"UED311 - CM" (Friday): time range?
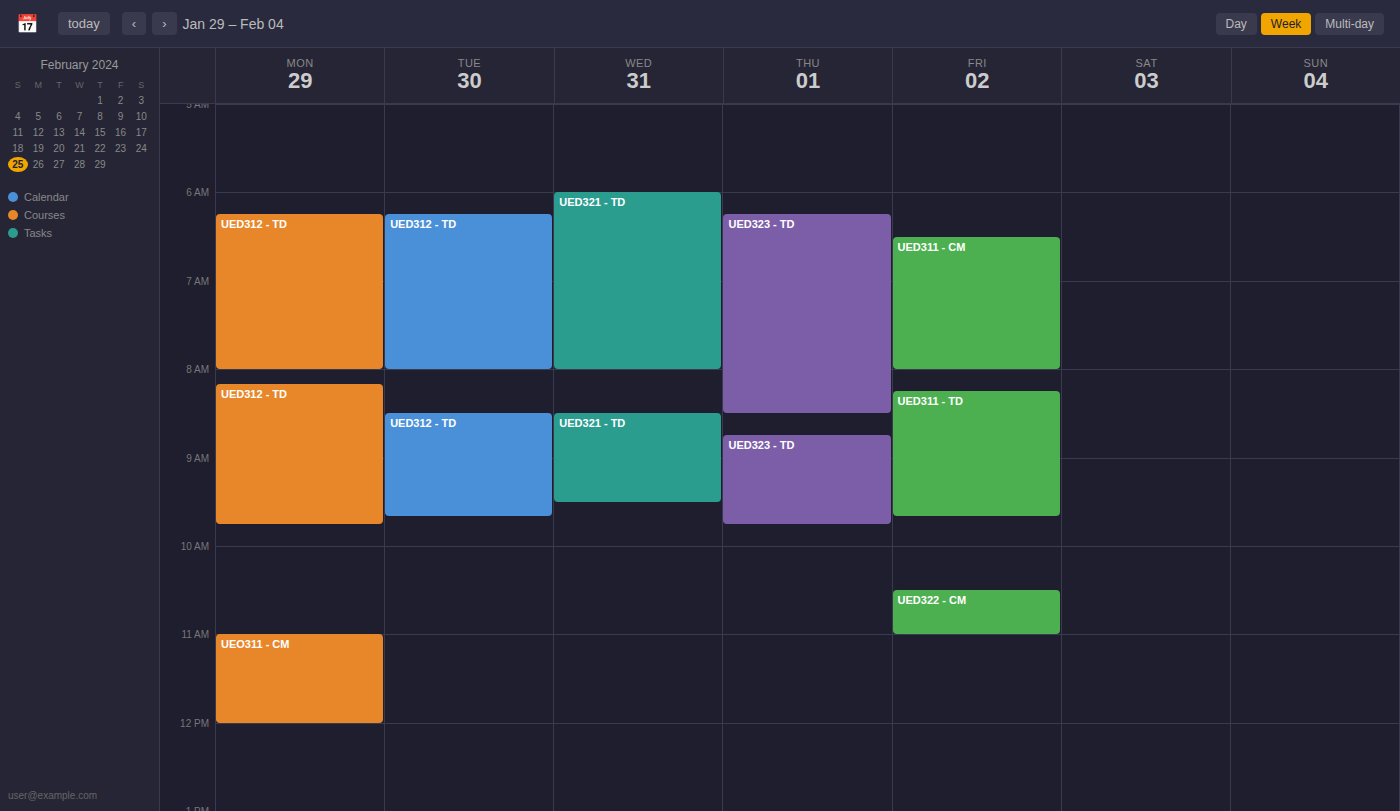
6:30 AM to 8:00 AM